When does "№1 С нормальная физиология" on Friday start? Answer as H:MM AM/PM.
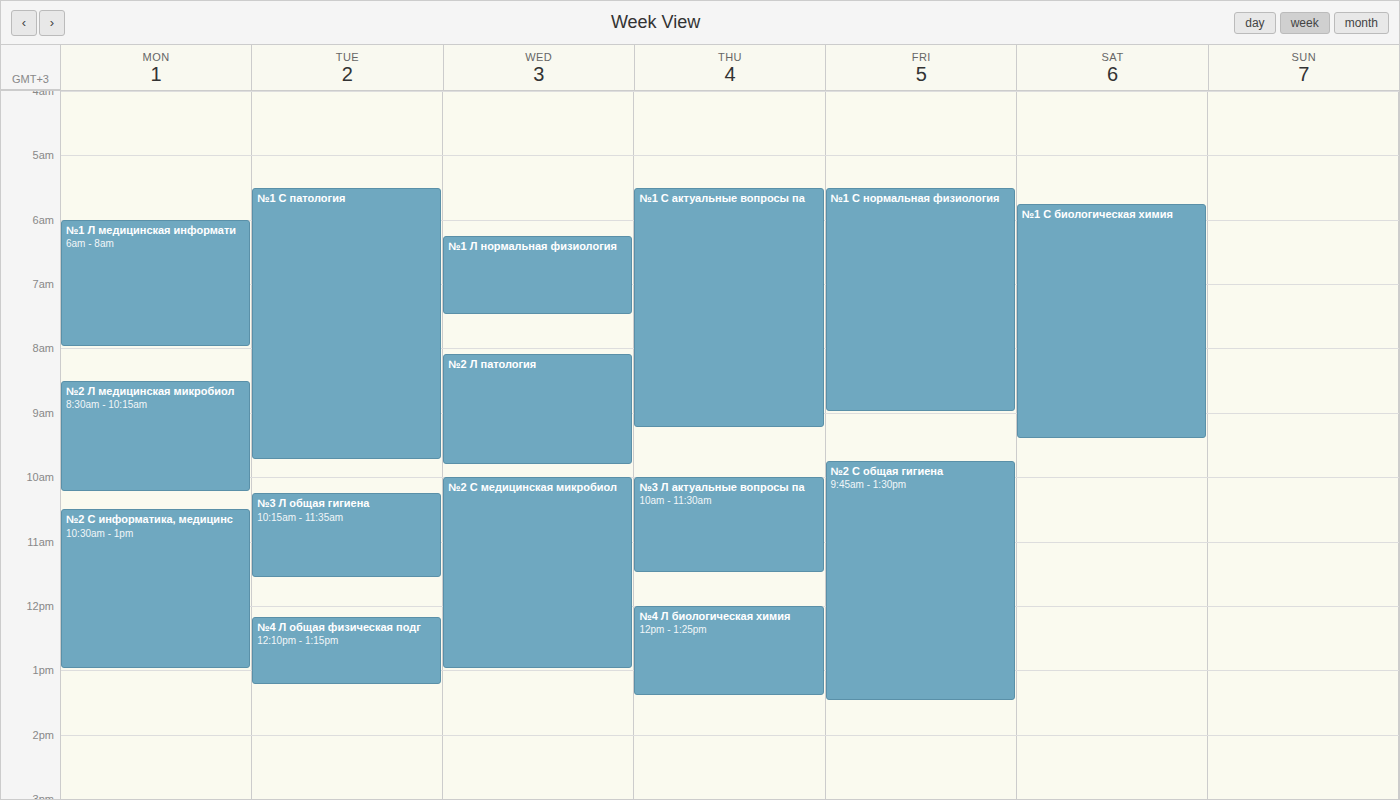
5:30 AM